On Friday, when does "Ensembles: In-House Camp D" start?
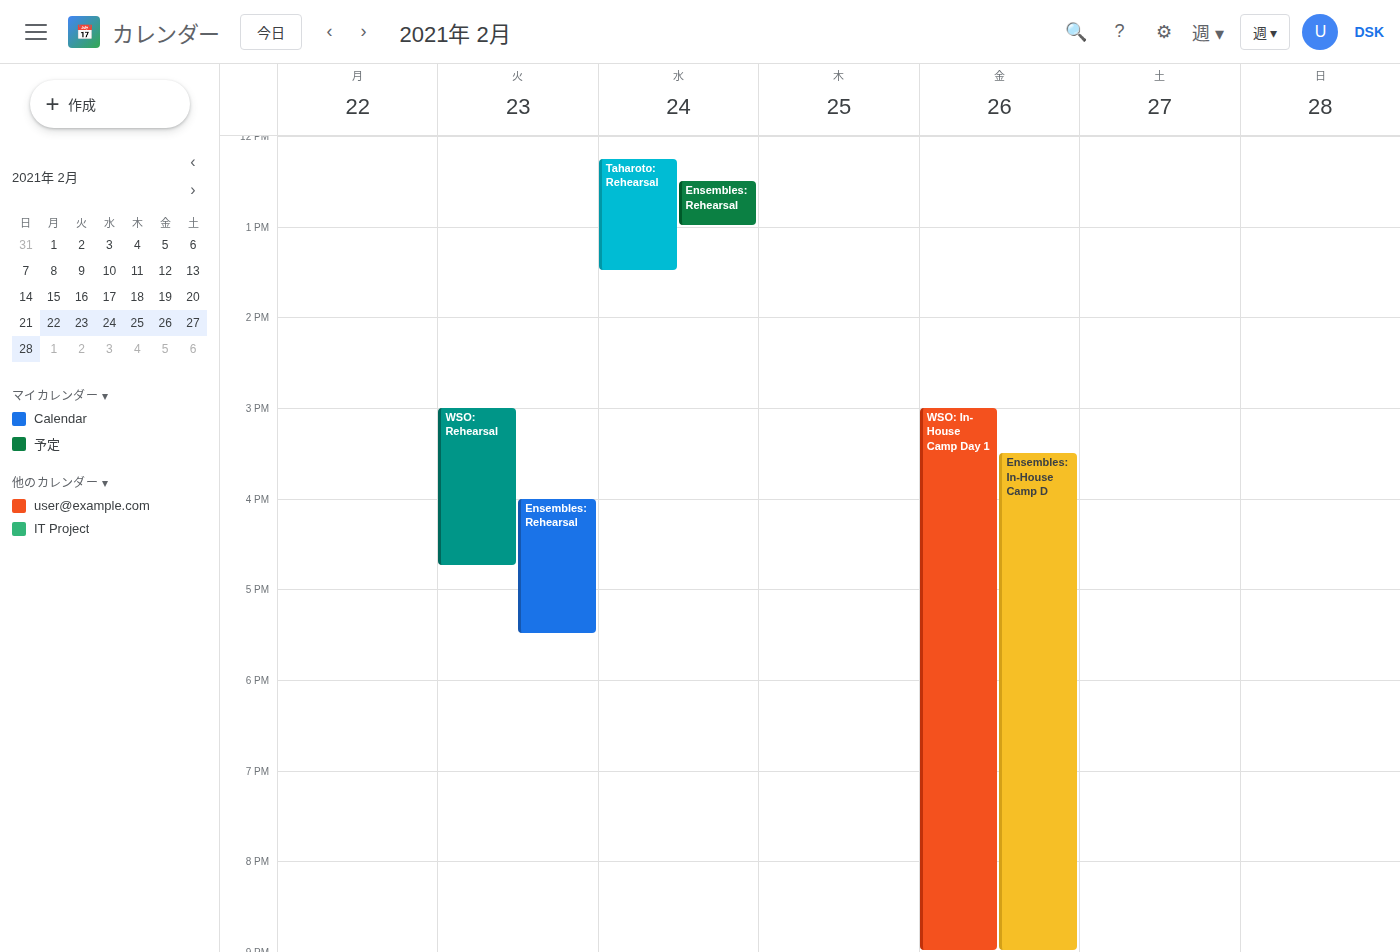
3:30 PM